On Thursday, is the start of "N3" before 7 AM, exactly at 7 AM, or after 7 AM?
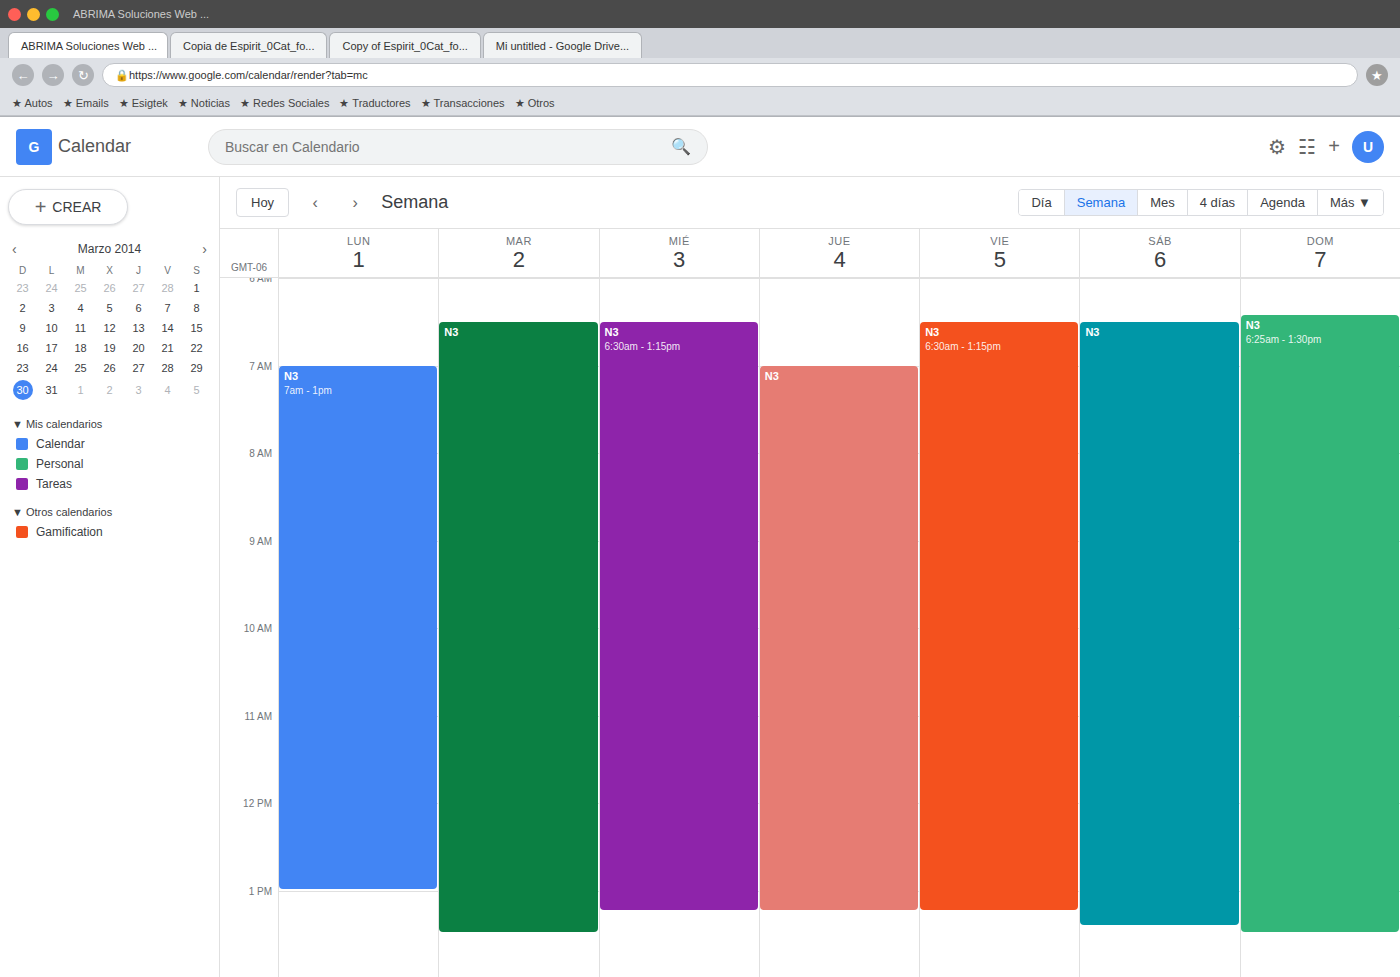
7:00 AM -- exactly at 7 AM, on the 7 AM line.